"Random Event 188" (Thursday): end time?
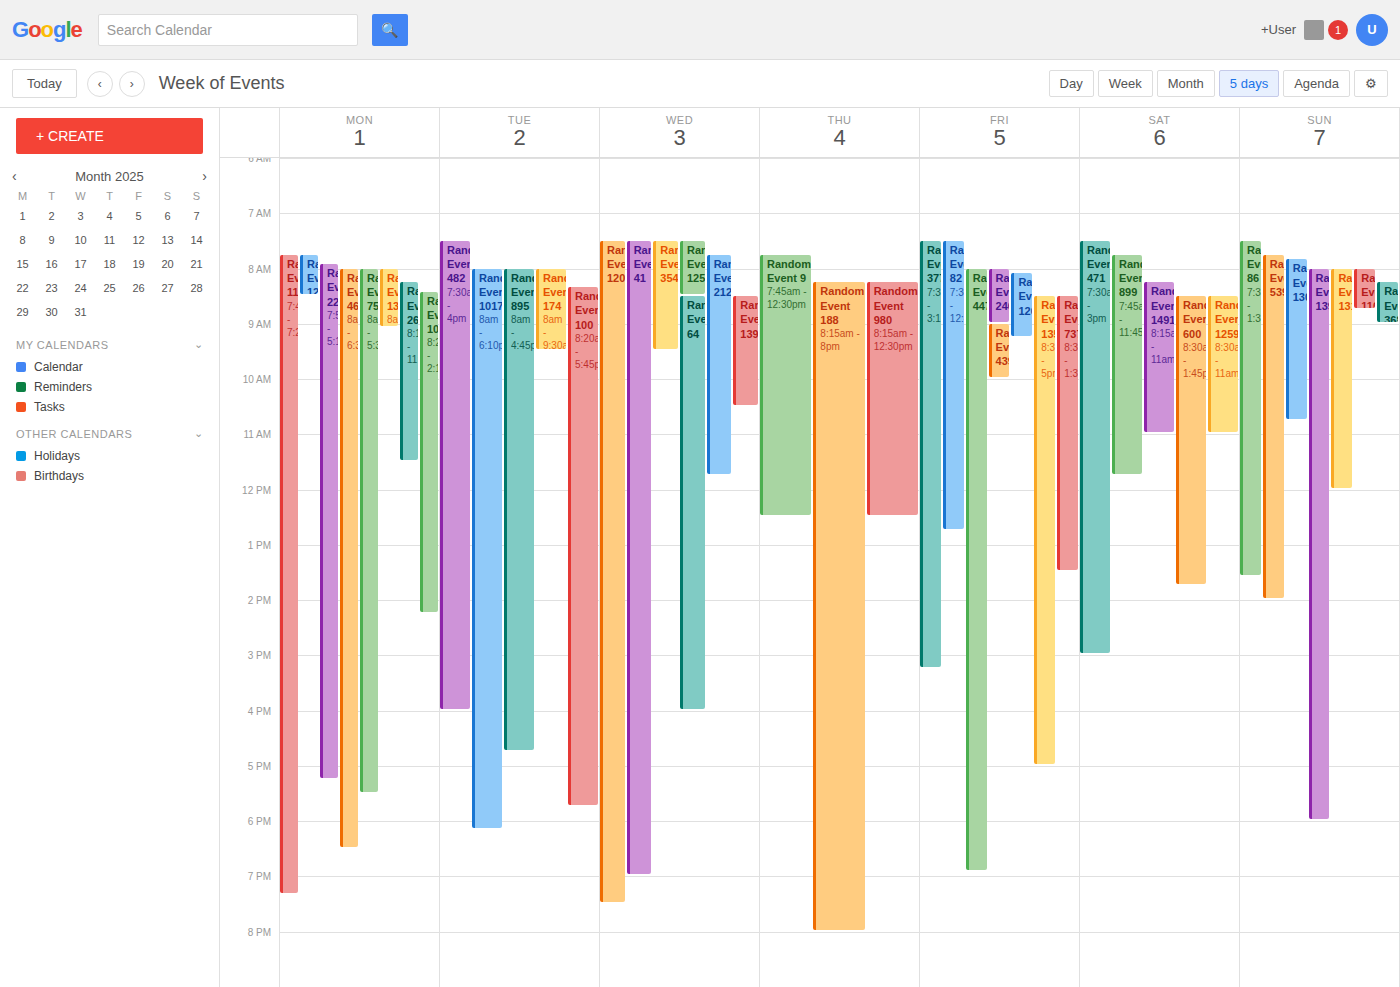
8:00 PM